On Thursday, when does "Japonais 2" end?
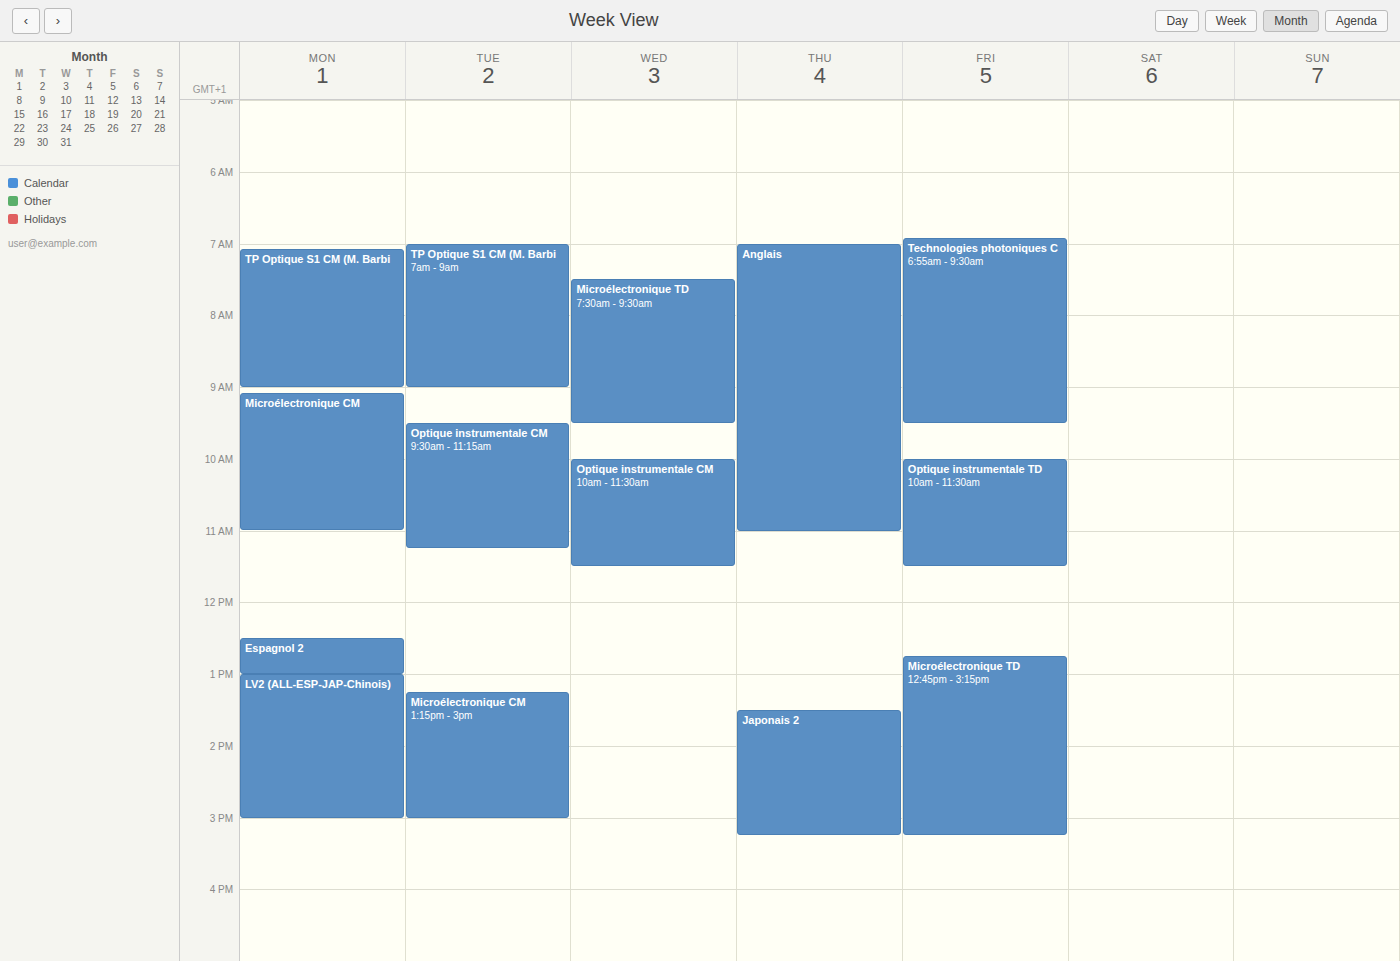
3:15 PM